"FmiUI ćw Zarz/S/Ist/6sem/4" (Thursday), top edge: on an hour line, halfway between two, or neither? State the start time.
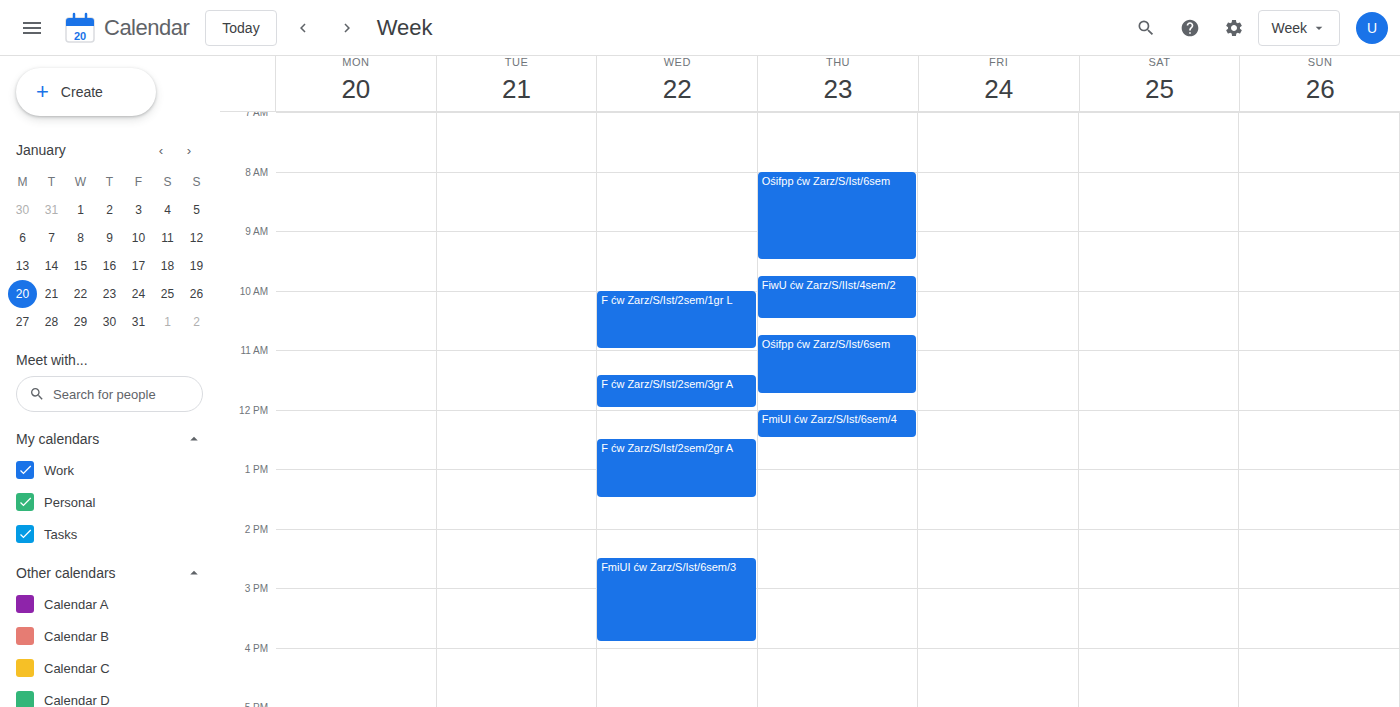
12:00 PM -- exactly on the 12 PM line.